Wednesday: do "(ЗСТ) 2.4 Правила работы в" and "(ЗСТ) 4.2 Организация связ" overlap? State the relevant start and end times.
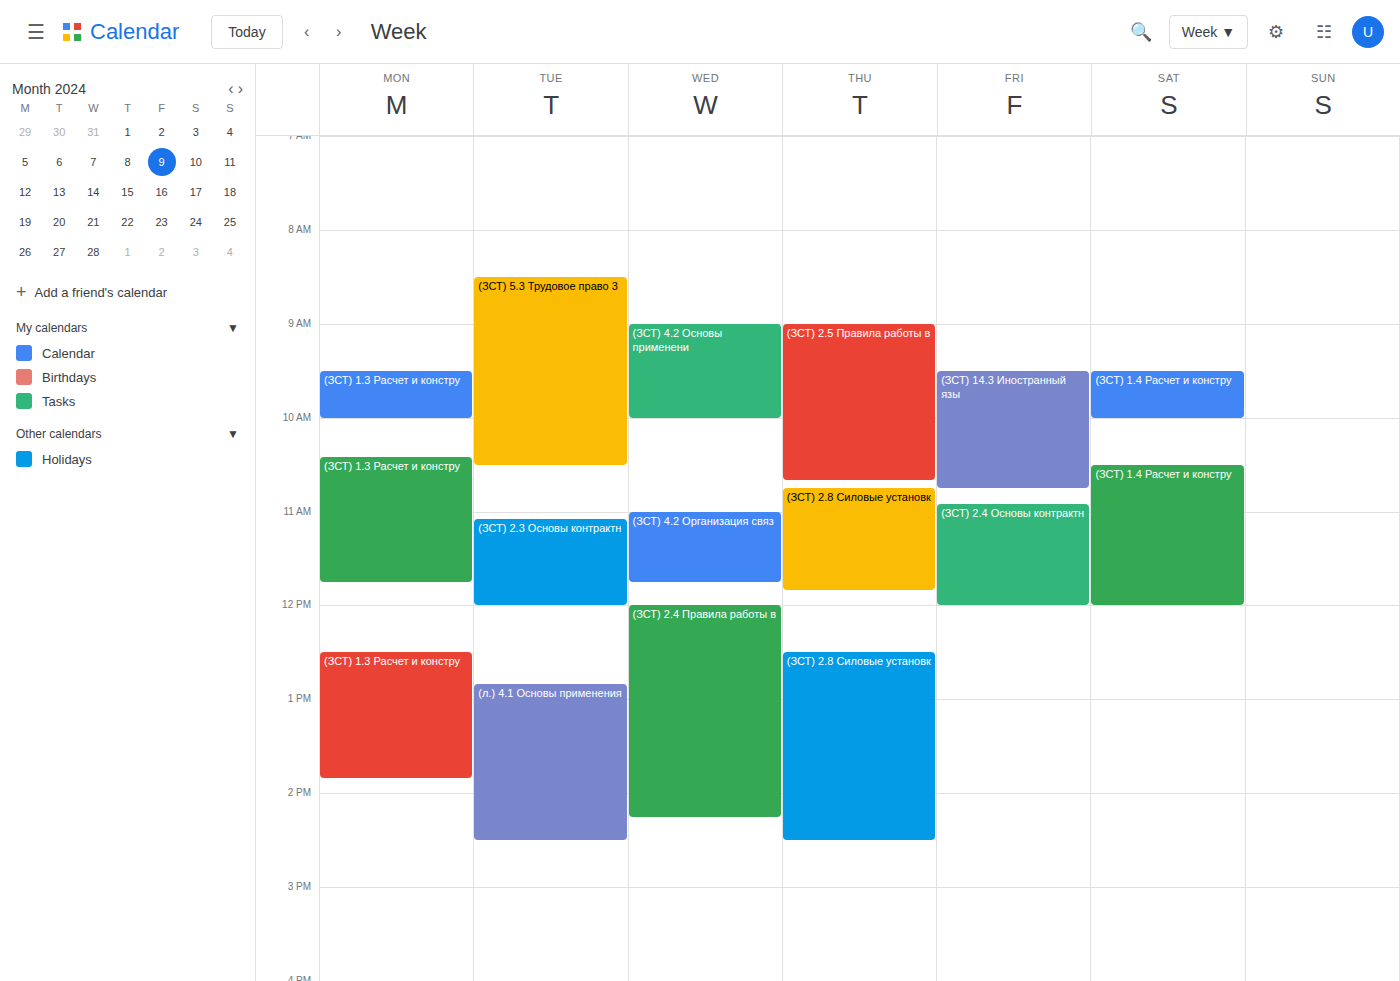
"(ЗСТ) 4.2 Организация связ" ends at 11:45 AM and "(ЗСТ) 2.4 Правила работы в" starts at 12:00 PM -- no overlap.